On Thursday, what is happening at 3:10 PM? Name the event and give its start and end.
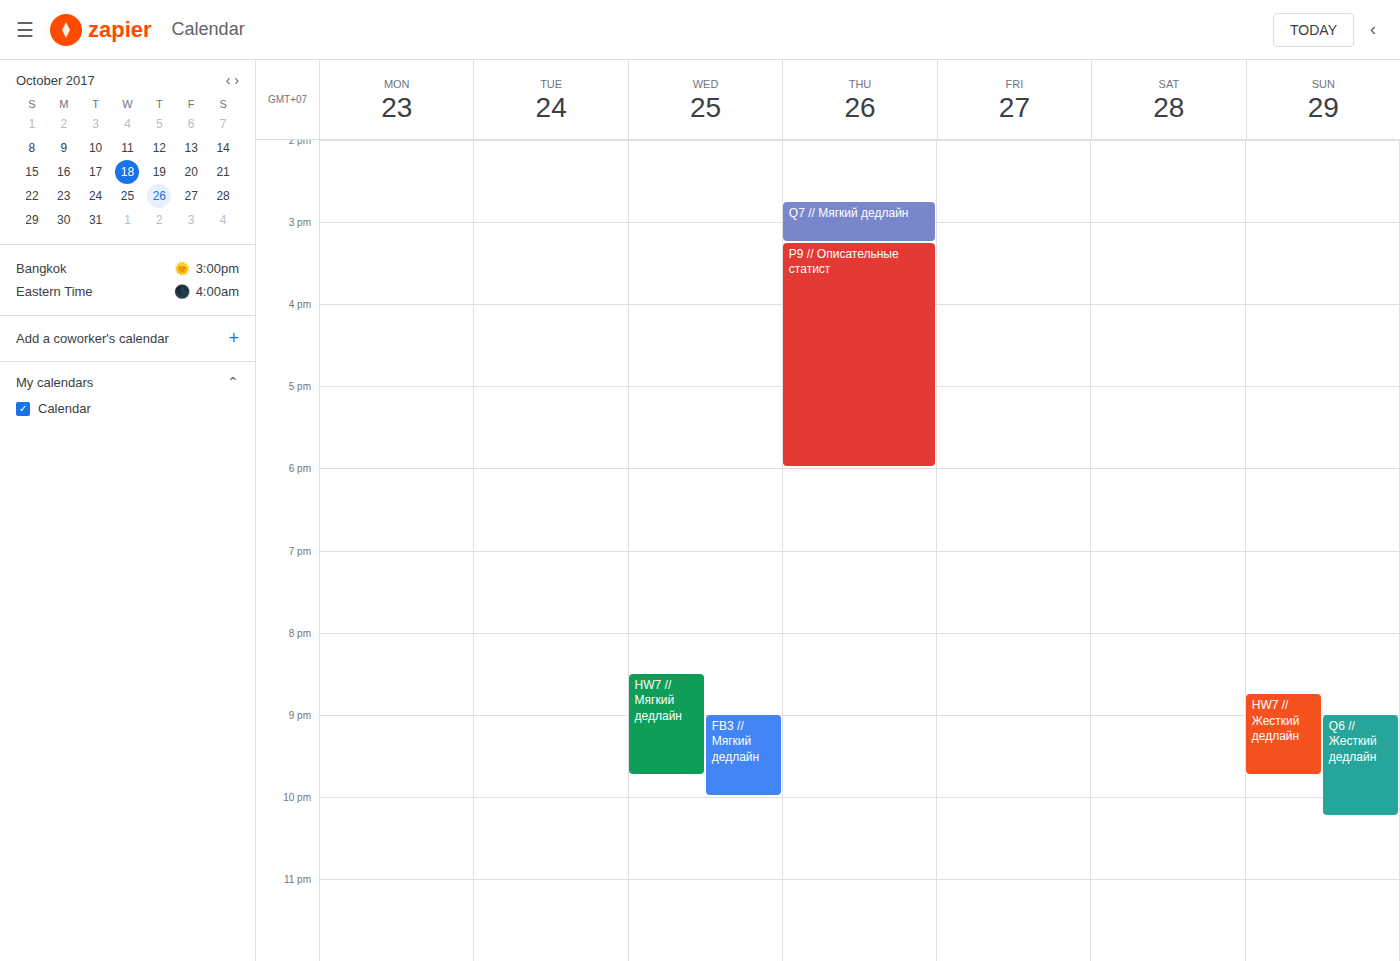
"Q7 // Мягкий дедлайн", 2:45 PM to 3:15 PM